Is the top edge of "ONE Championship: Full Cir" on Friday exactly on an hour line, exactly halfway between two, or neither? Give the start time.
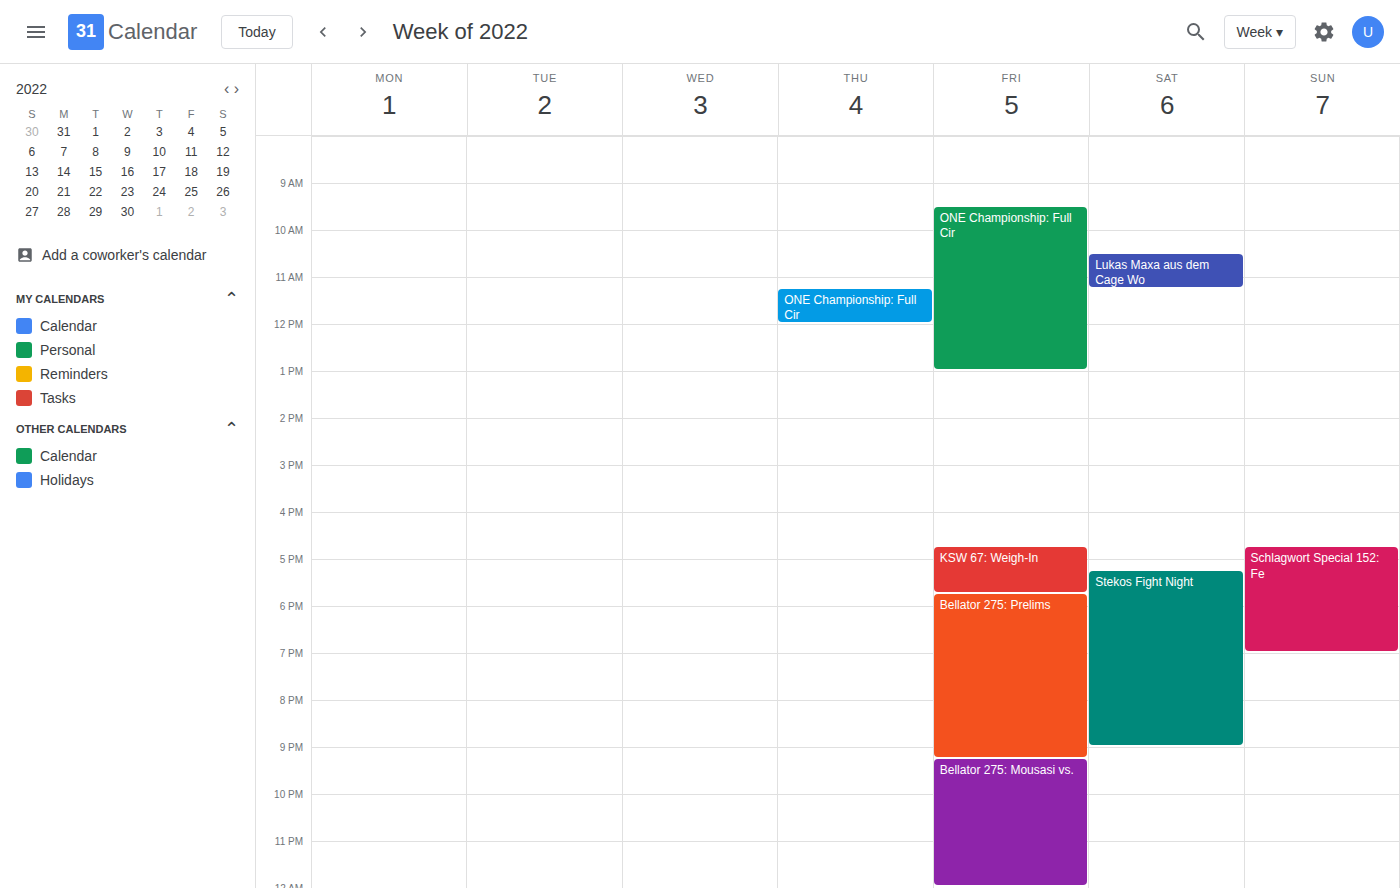
9:30 AM -- halfway between the 9 AM and 10 AM lines.